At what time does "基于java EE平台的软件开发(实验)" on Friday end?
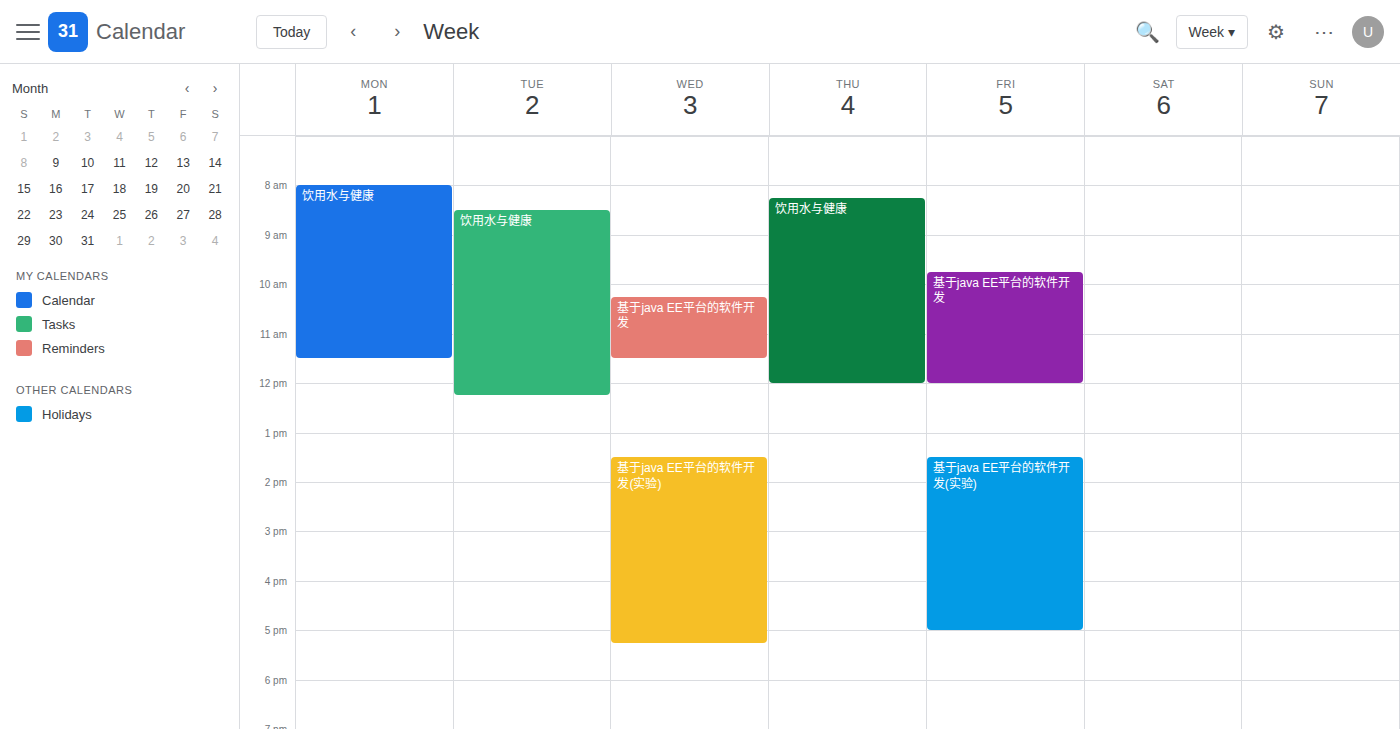
5:00 PM